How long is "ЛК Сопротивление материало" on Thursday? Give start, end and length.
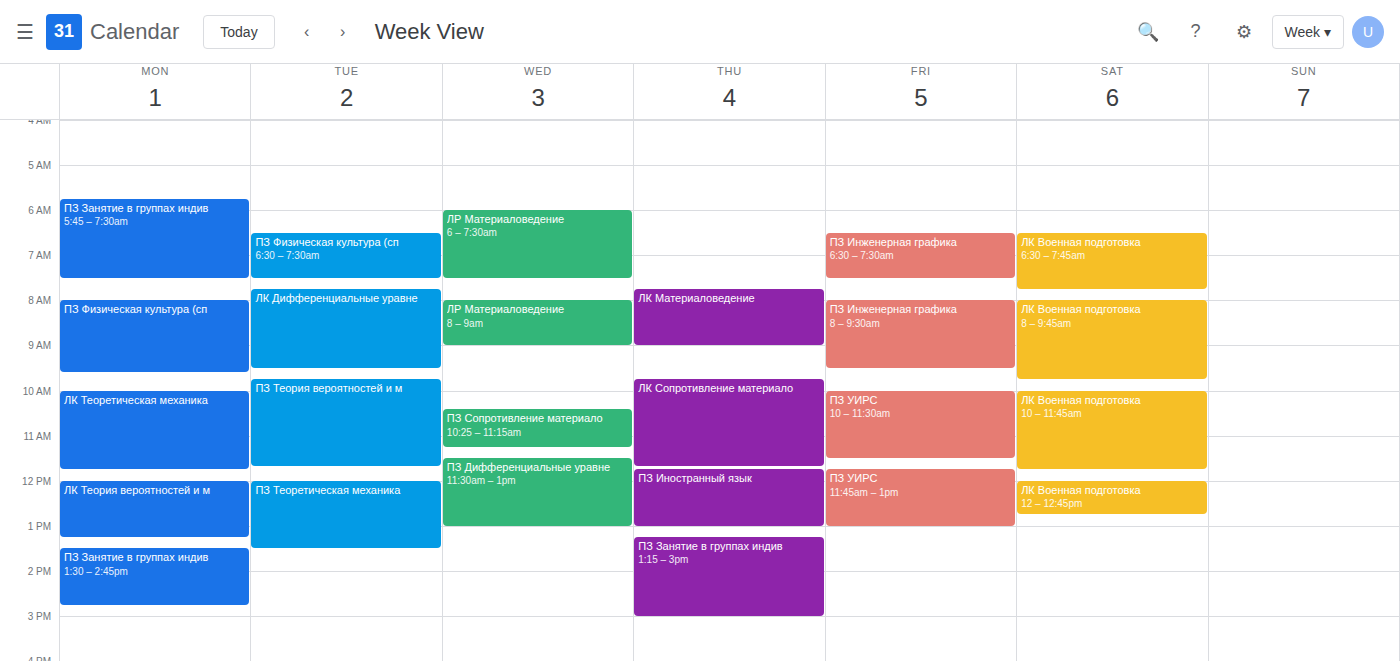
9:45 AM to 11:40 AM, 1 hour 55 minutes